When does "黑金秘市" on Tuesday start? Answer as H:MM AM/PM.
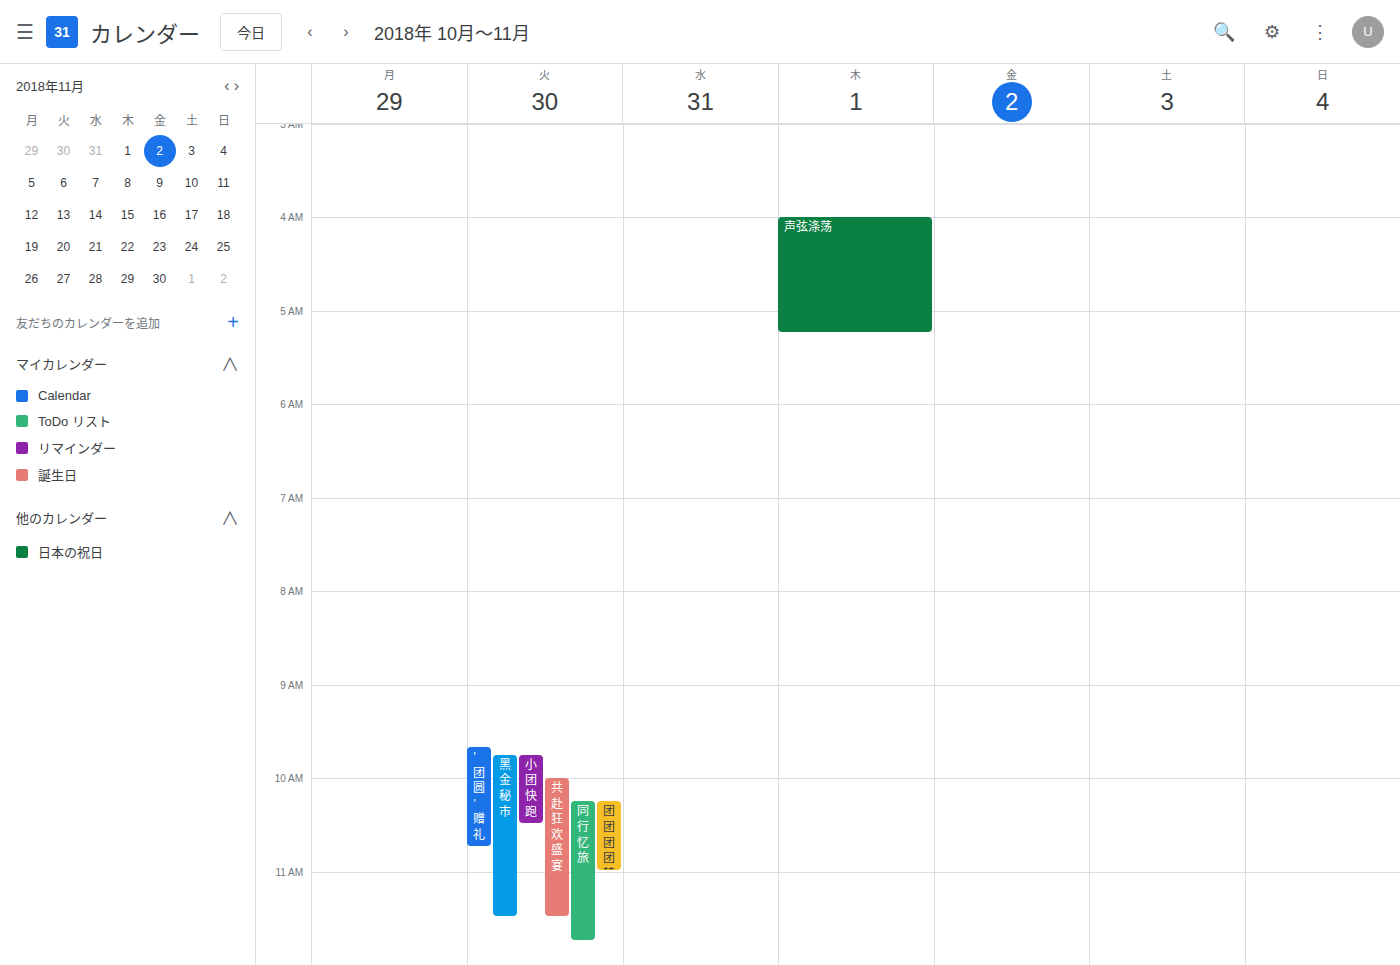
9:45 AM